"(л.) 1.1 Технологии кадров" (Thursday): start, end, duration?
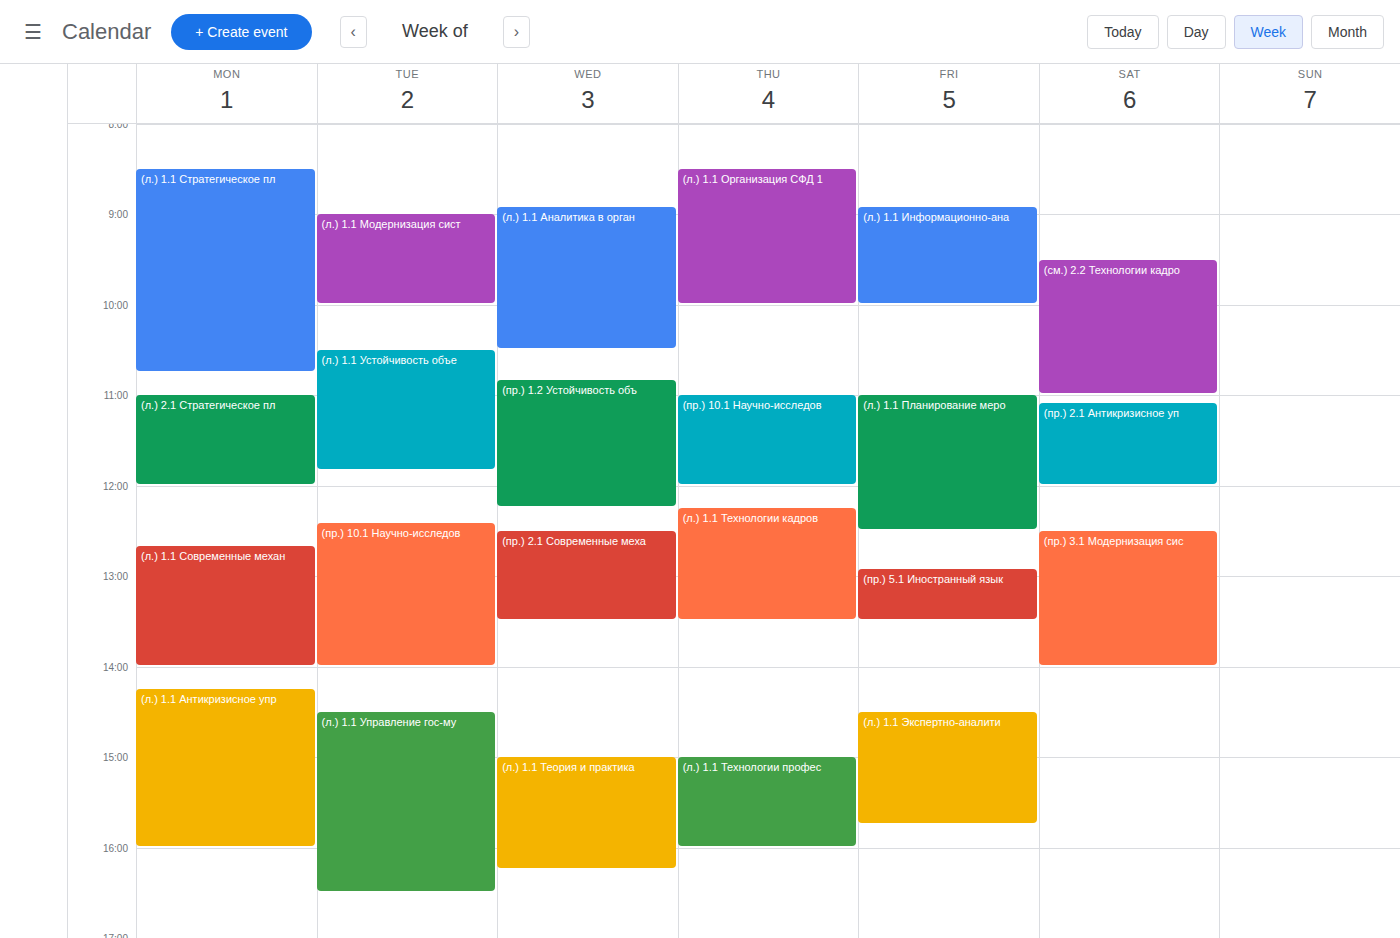
12:15 PM to 1:30 PM, 1 hour 15 minutes